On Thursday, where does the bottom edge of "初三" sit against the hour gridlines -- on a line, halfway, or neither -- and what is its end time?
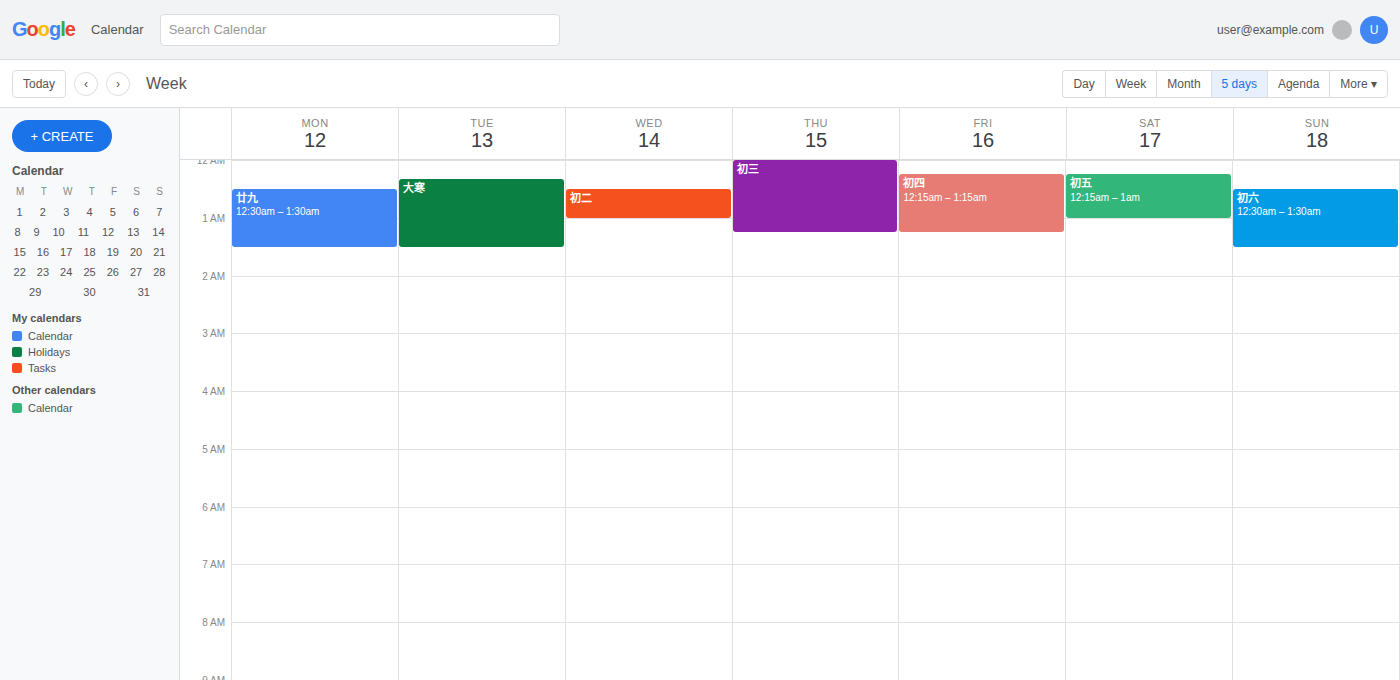
1:15 AM -- neither: a quarter of the way from the 1 AM line to the 2 AM line.